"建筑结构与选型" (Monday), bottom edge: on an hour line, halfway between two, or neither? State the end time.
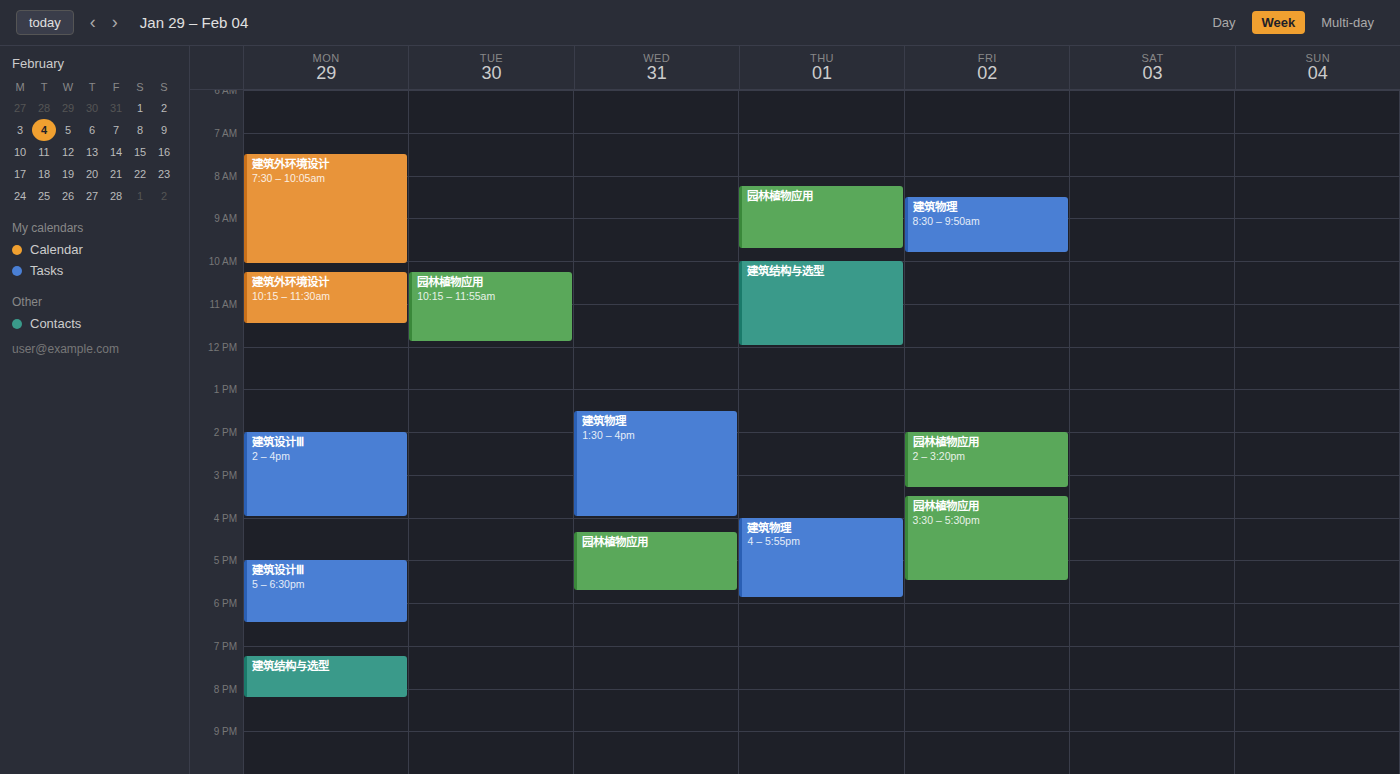
8:15 PM -- neither: a quarter of the way from the 8 PM line to the 9 PM line.